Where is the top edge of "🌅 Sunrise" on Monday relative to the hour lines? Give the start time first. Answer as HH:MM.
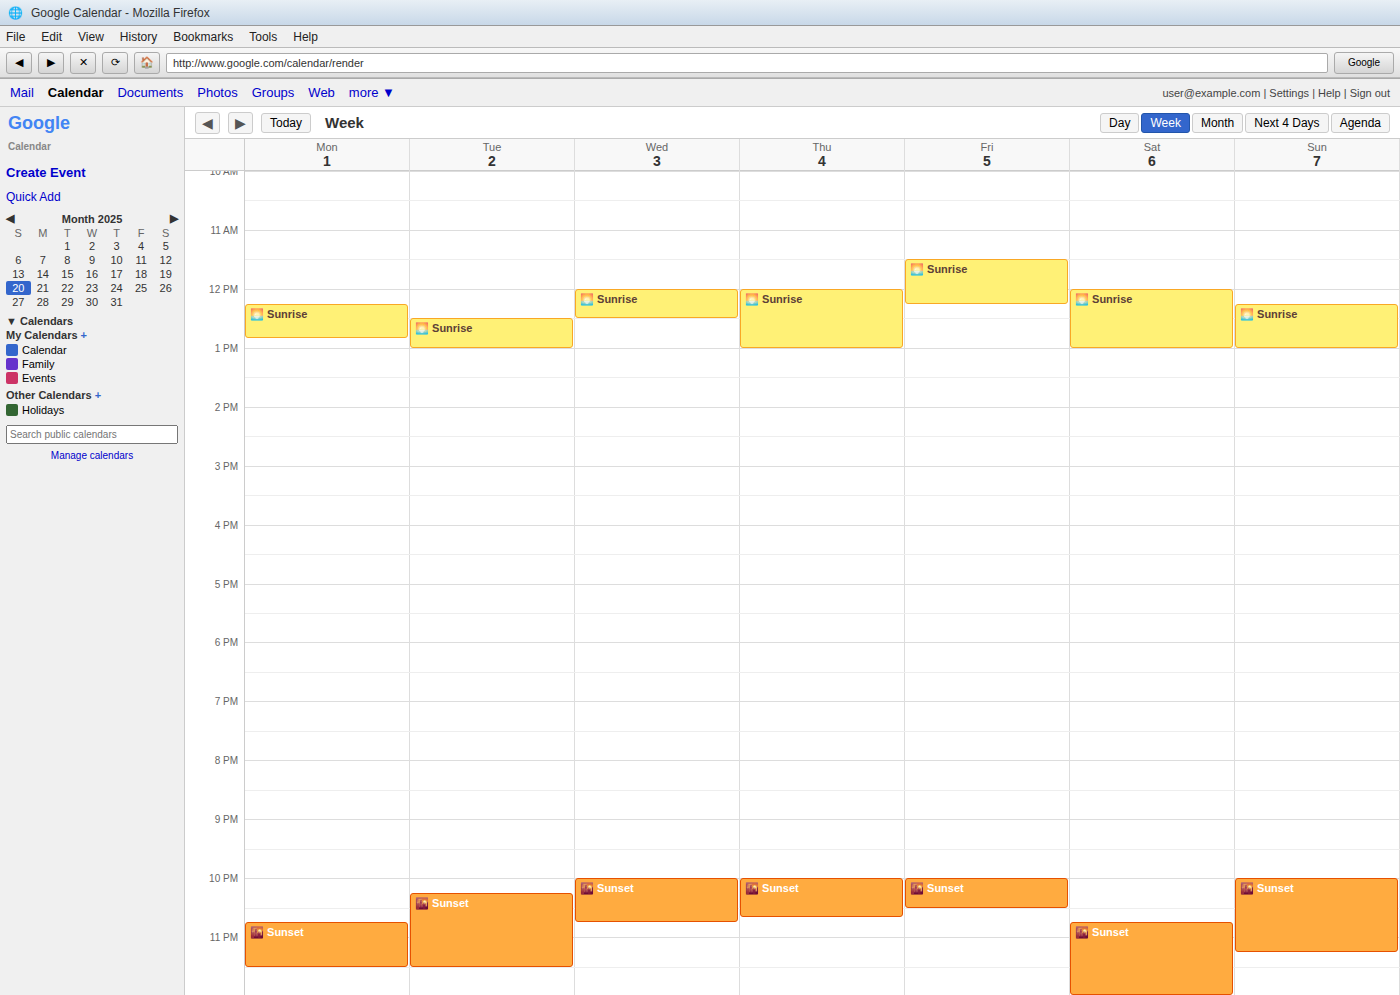
12:15 -- neither: a quarter of the way from the 12:00 line to the 13:00 line.